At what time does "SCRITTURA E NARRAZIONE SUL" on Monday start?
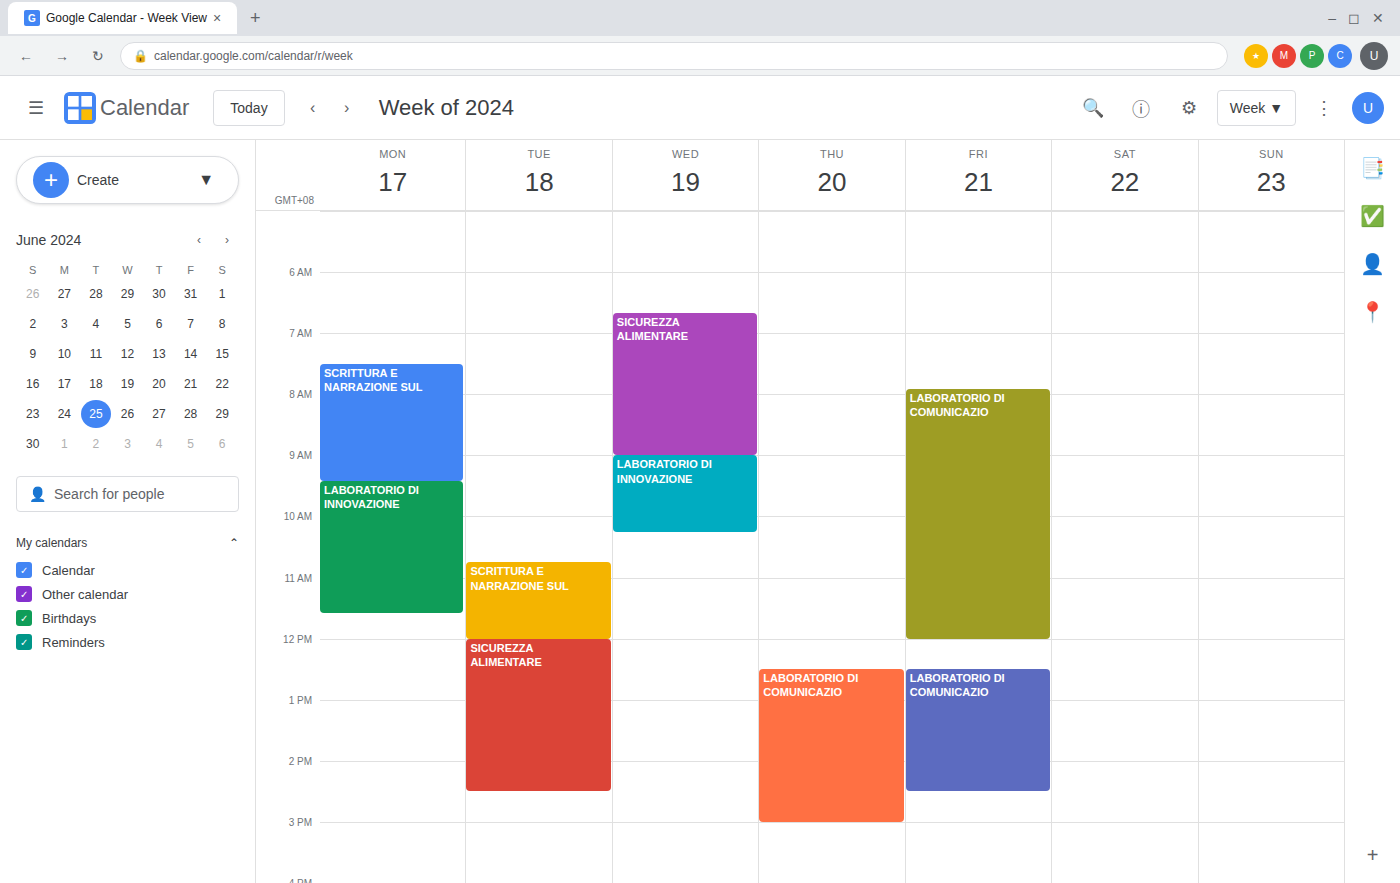
07:30